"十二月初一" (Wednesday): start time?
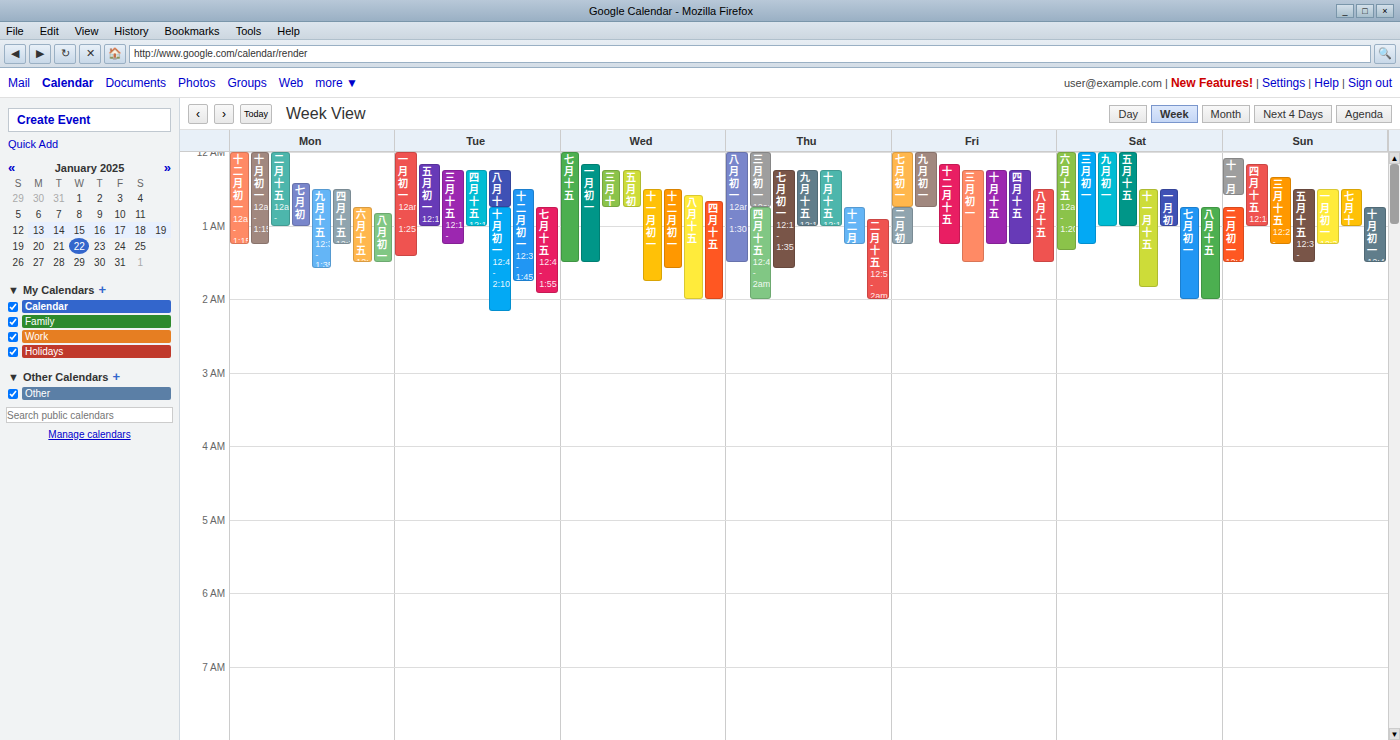
12:30 AM